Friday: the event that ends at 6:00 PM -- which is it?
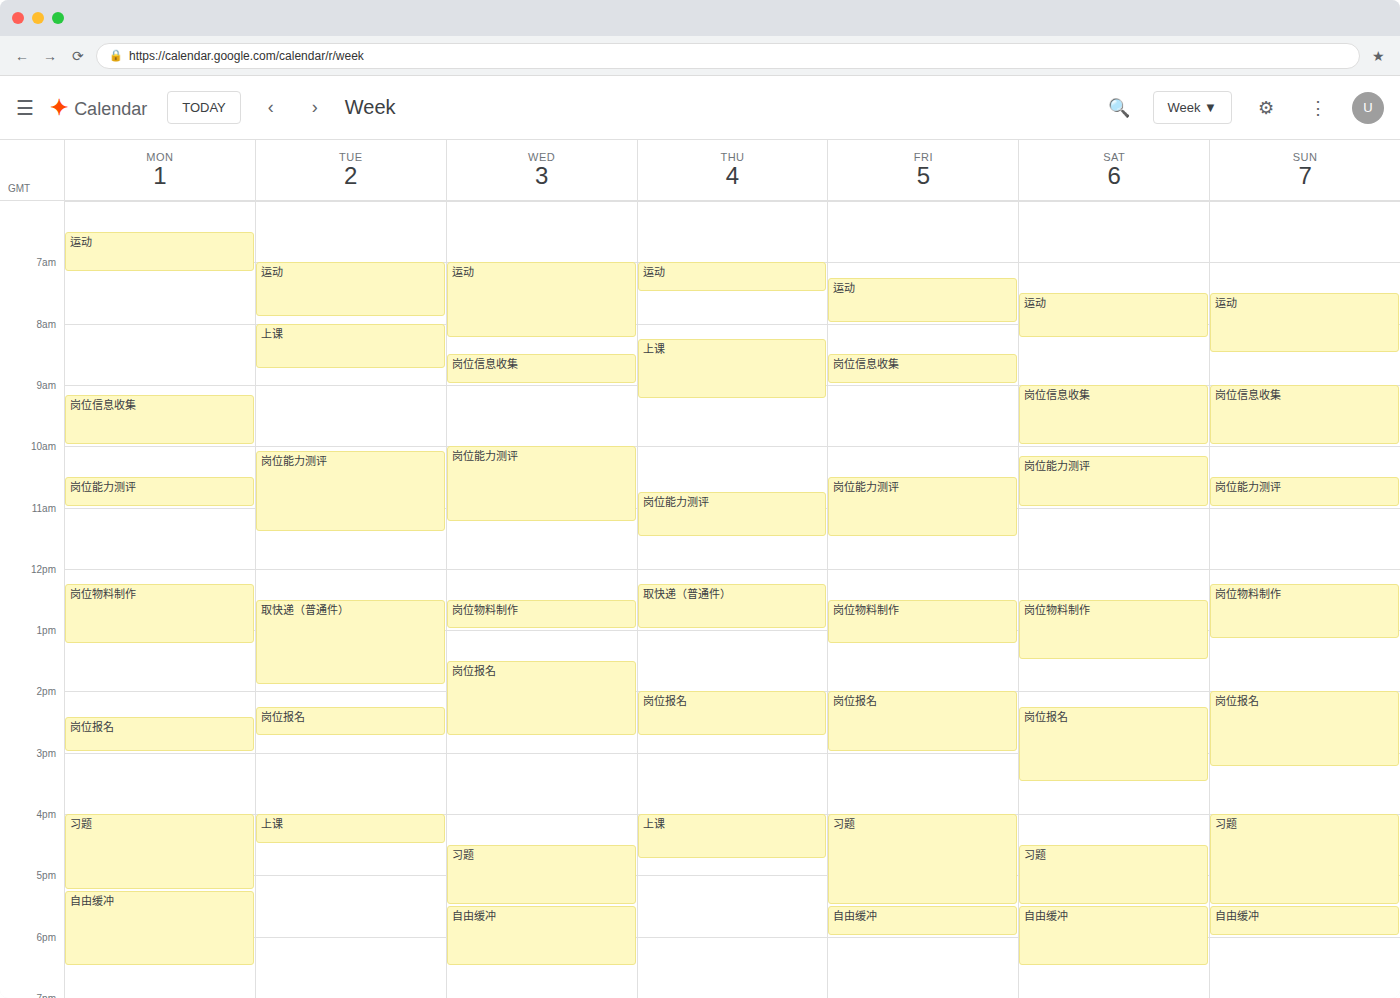
"自由缓冲"